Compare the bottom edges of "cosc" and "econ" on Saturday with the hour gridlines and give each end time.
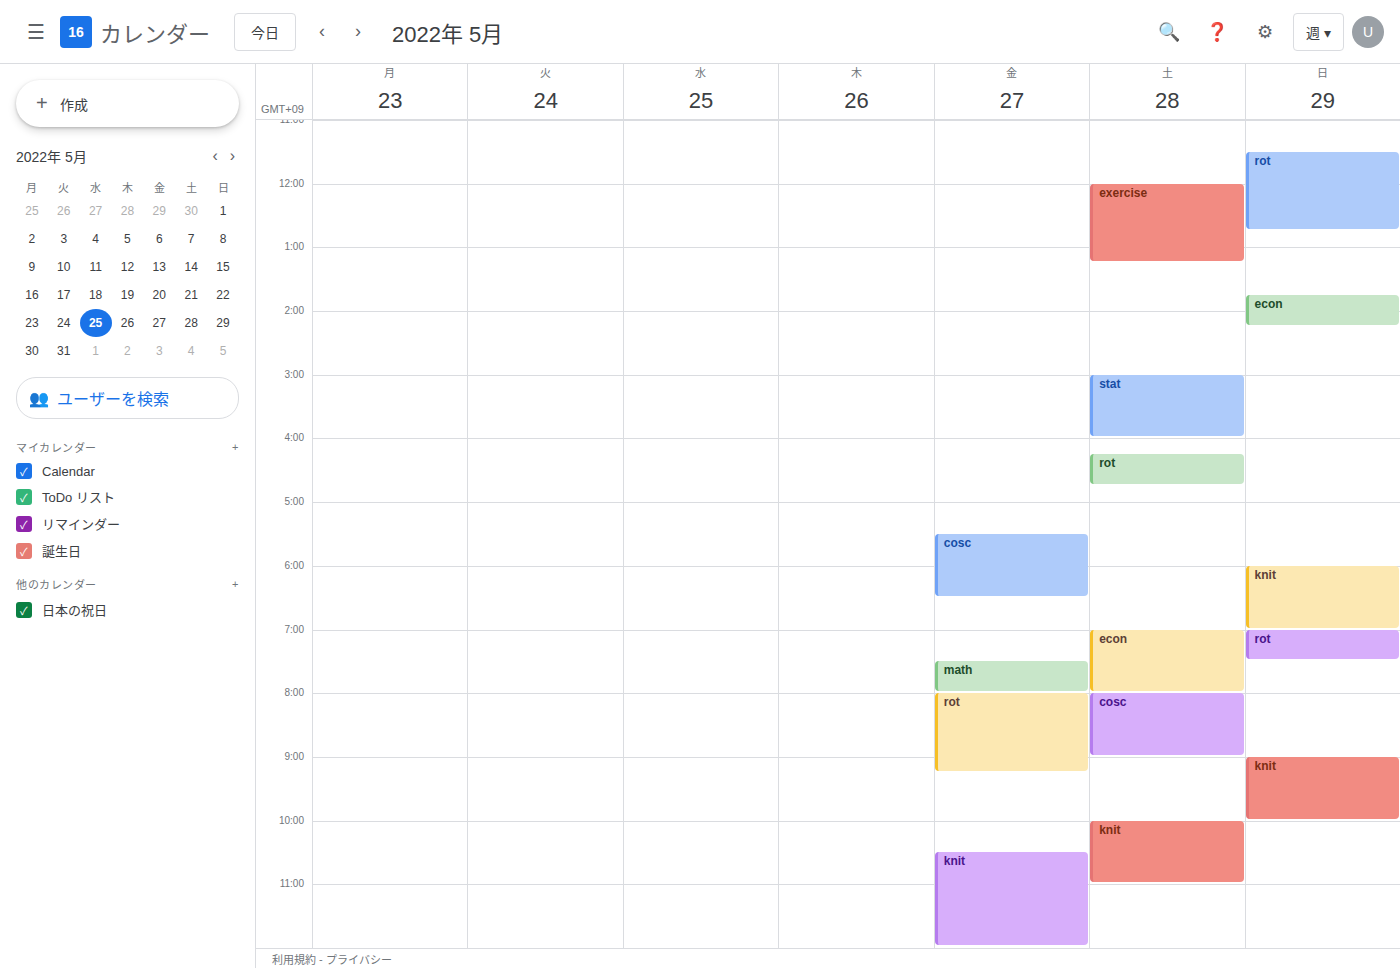
"cosc": 9:00 PM, exactly on the 9 PM line. "econ": 8:00 PM, exactly on the 8 PM line.